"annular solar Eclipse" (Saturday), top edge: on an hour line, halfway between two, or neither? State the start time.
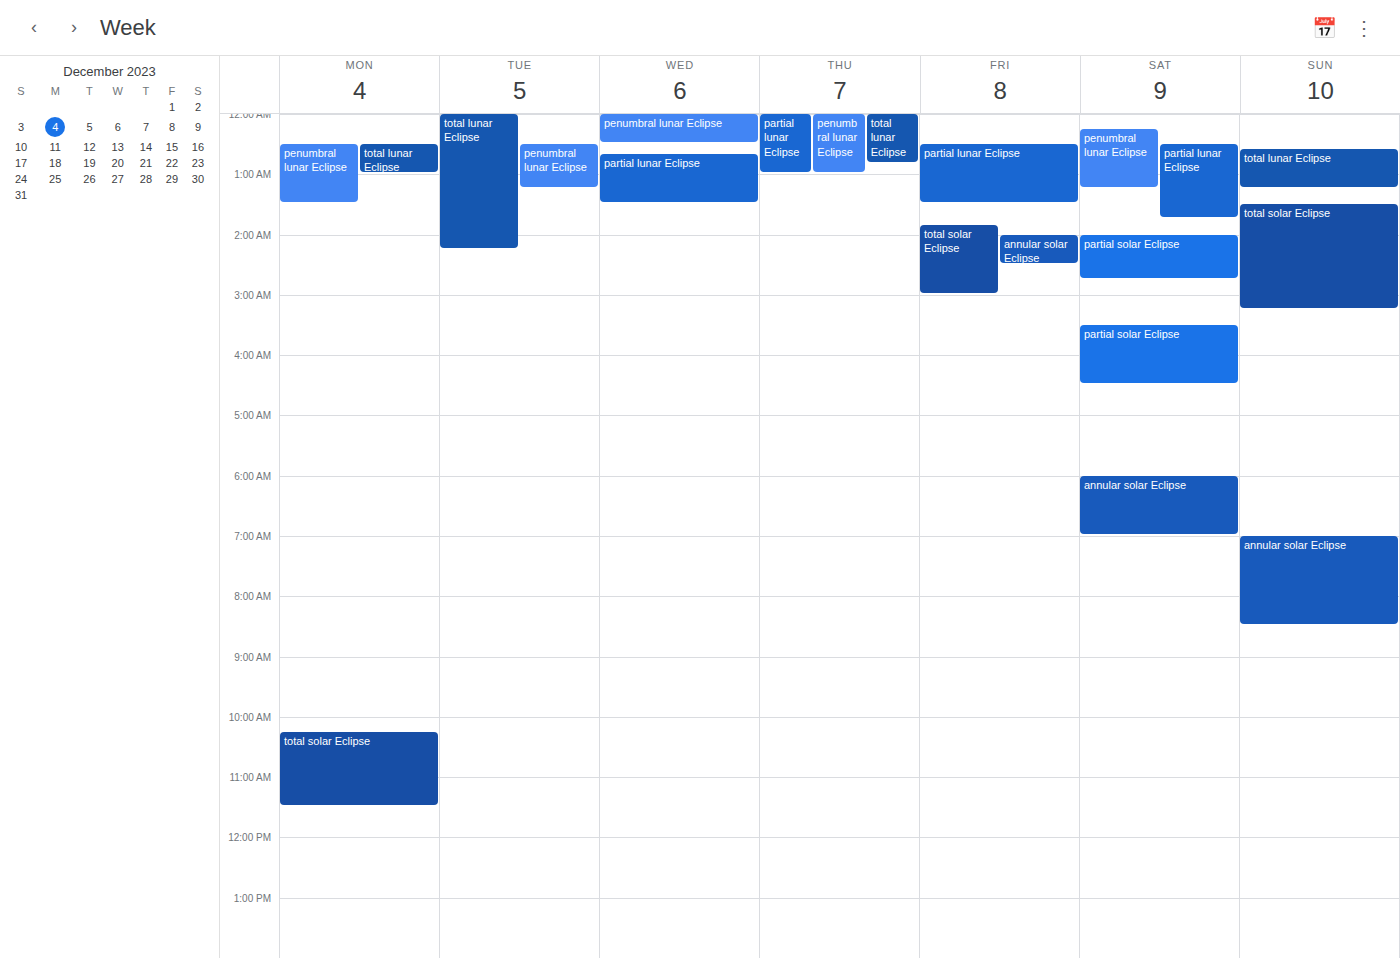
6:00 AM -- exactly on the 6 AM line.